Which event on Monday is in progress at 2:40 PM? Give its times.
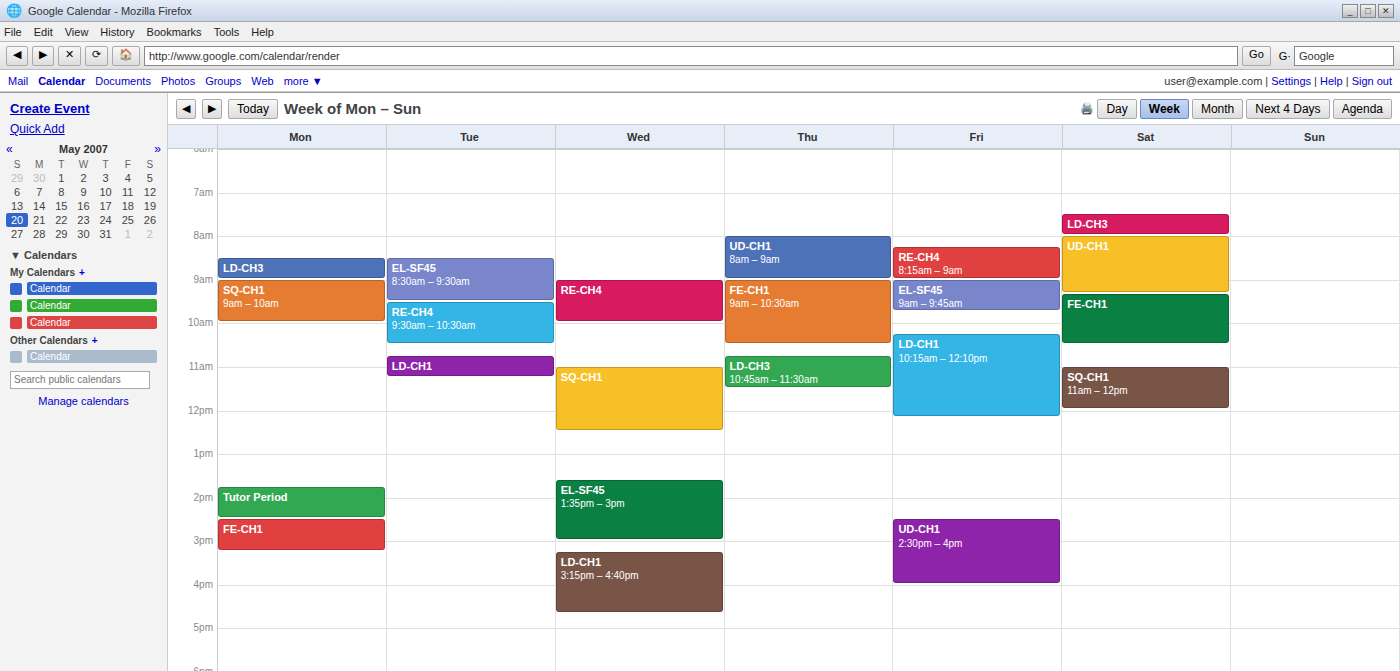
"FE-CH1", 2:30 PM to 3:15 PM